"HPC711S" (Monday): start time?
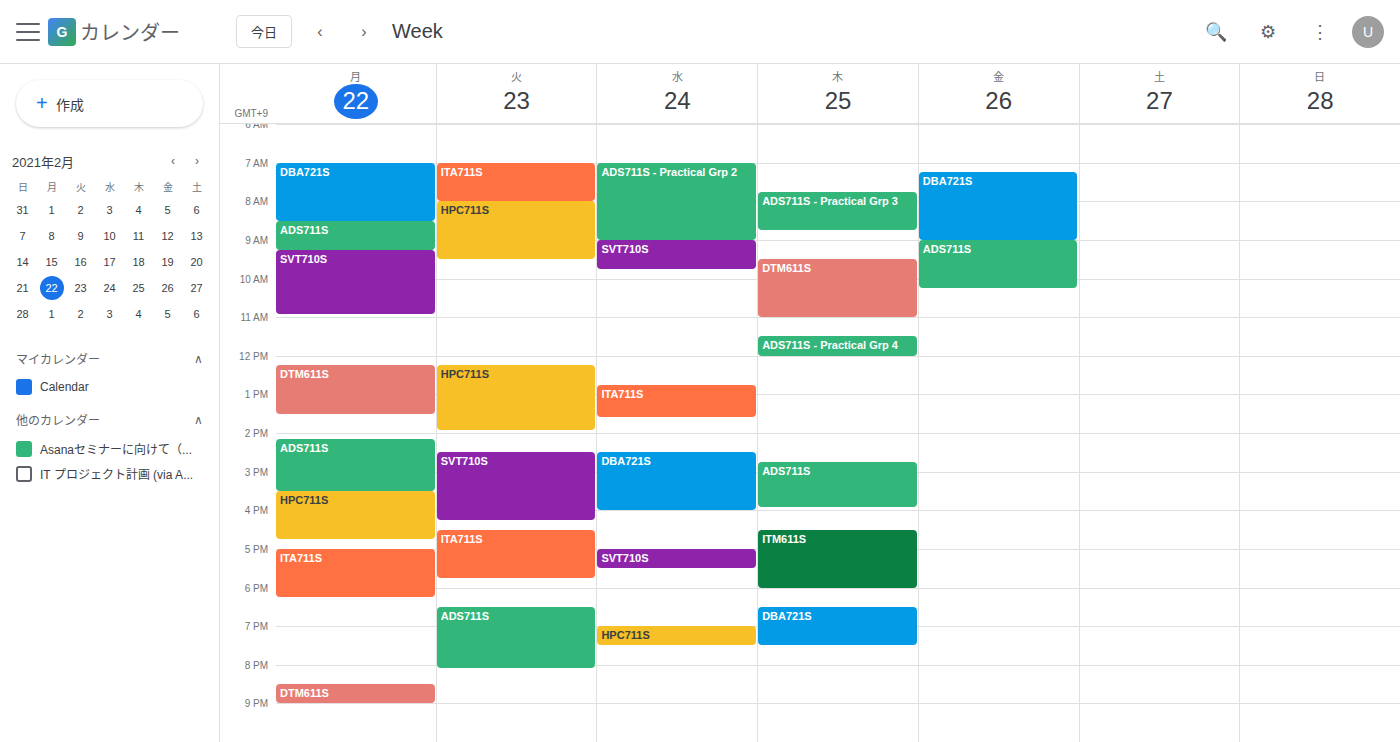
3:30 PM